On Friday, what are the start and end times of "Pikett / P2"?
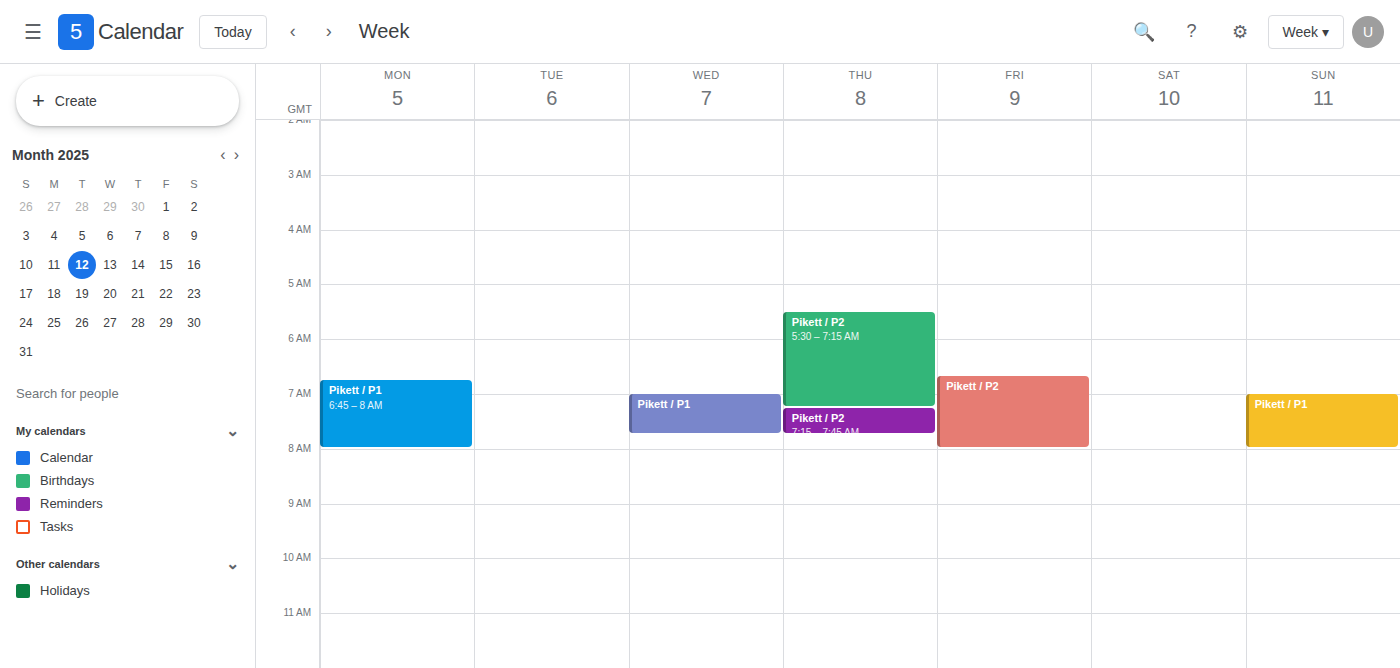
6:40 AM to 8:00 AM